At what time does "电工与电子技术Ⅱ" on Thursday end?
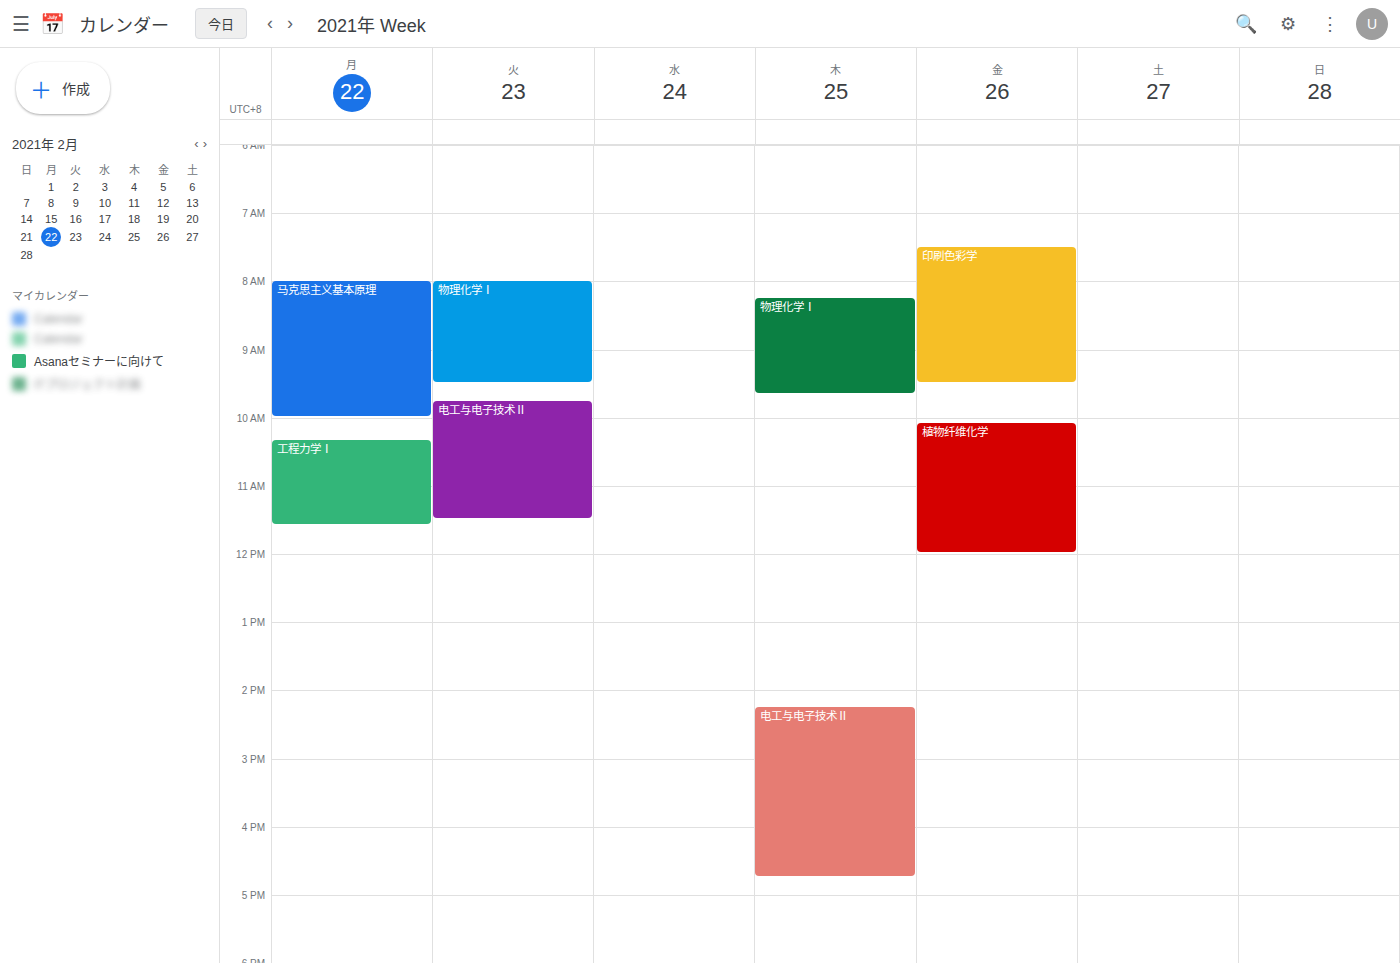
4:45 PM